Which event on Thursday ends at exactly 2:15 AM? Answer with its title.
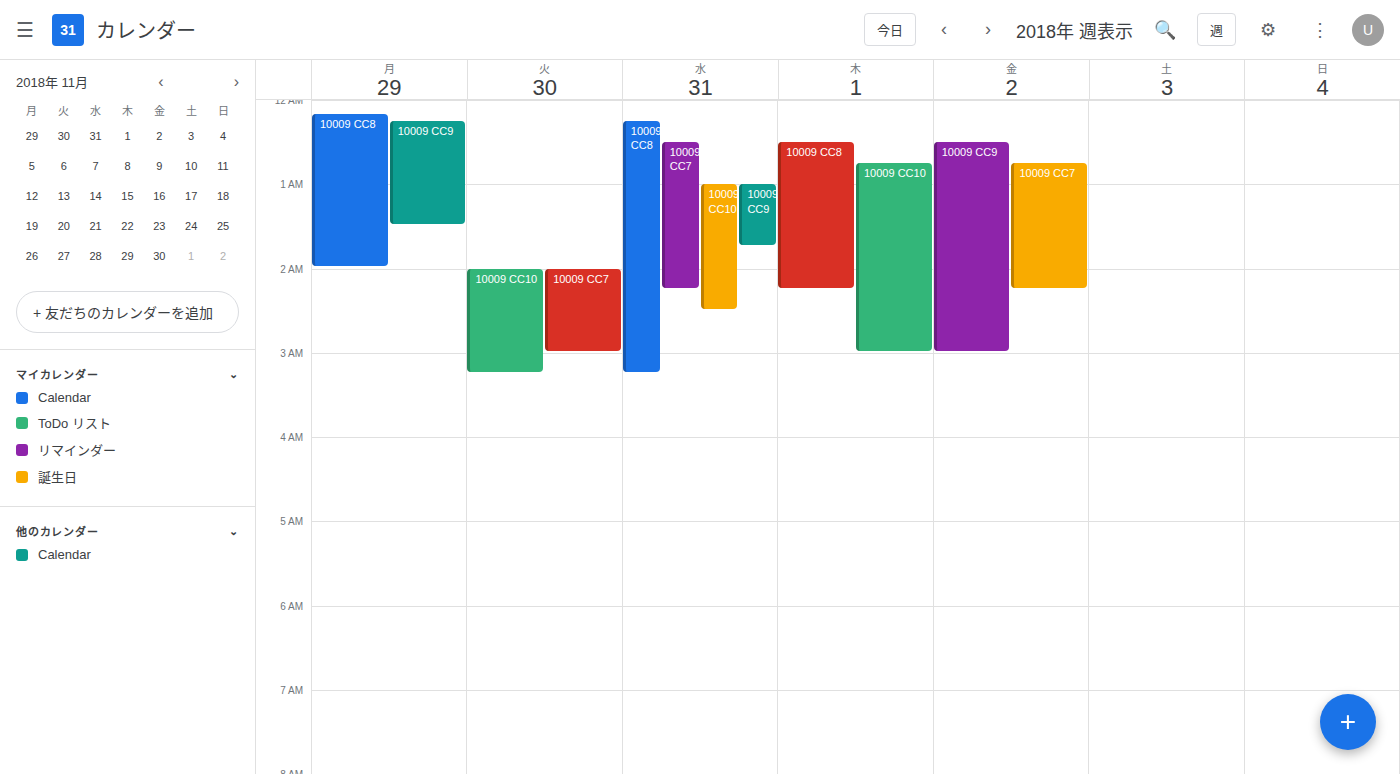
"10009 CC8"